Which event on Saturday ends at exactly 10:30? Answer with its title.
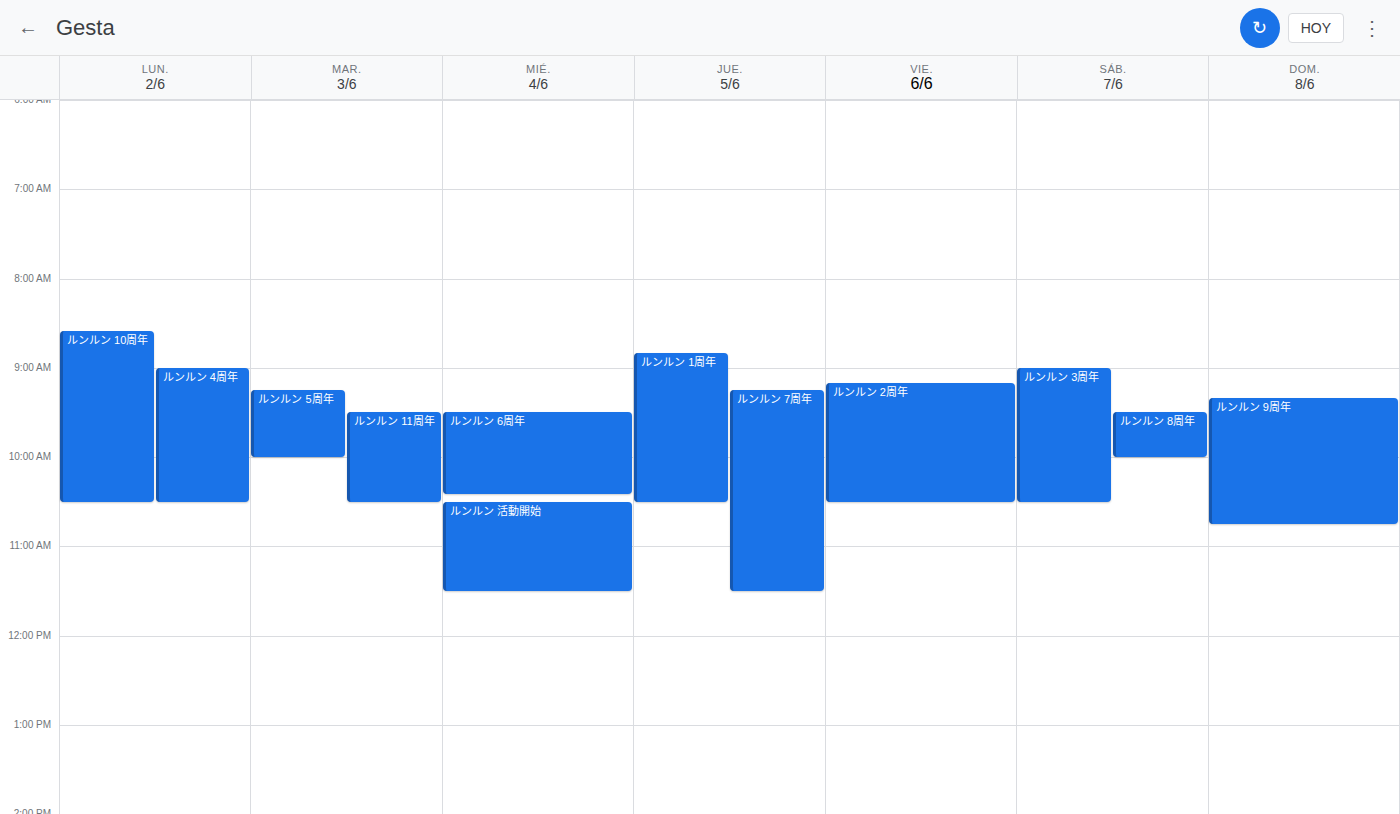
"ルンルン 3周年"